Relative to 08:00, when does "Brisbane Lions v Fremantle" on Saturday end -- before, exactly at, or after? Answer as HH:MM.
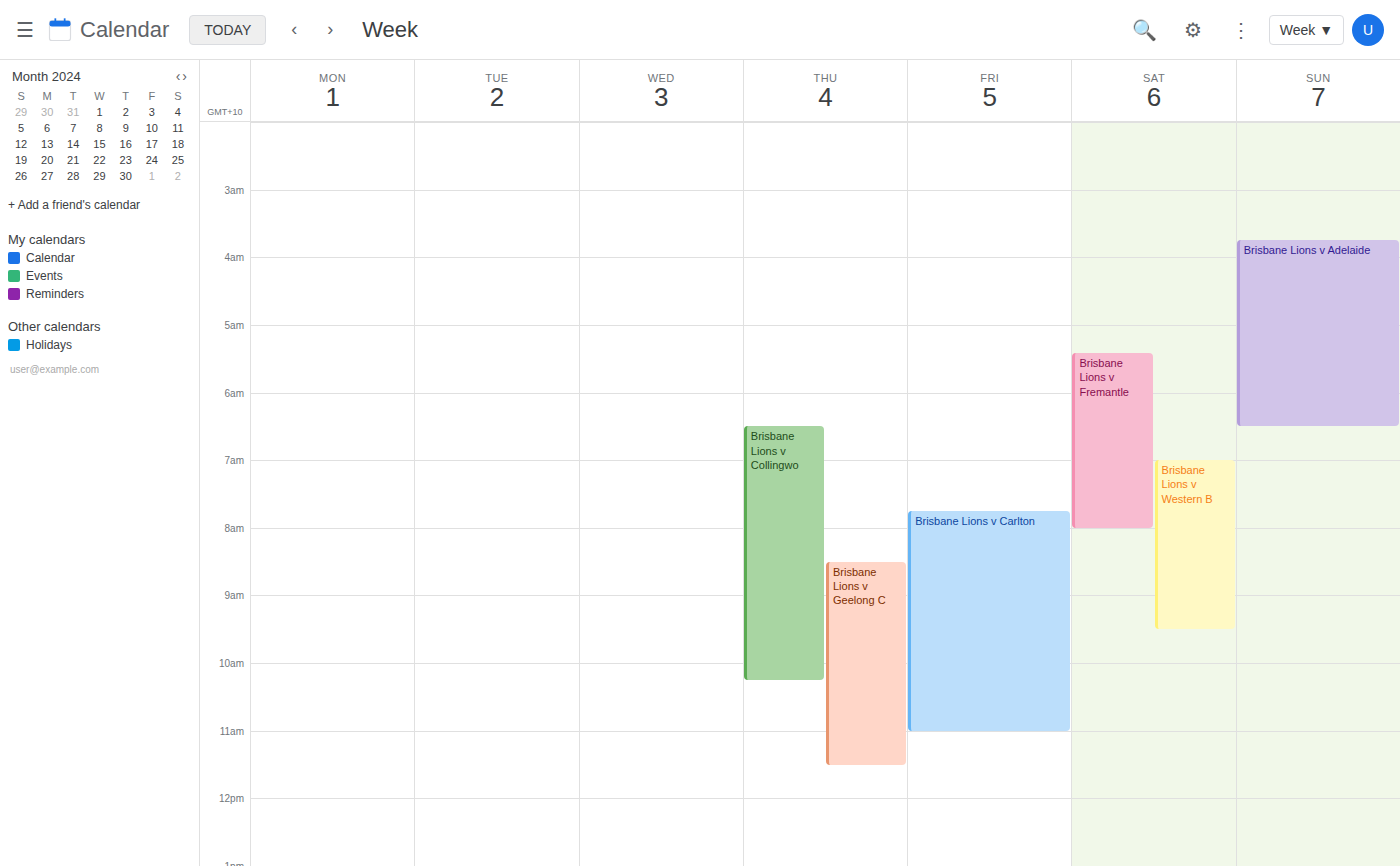
08:00 -- exactly at 08:00, on the 08:00 line.